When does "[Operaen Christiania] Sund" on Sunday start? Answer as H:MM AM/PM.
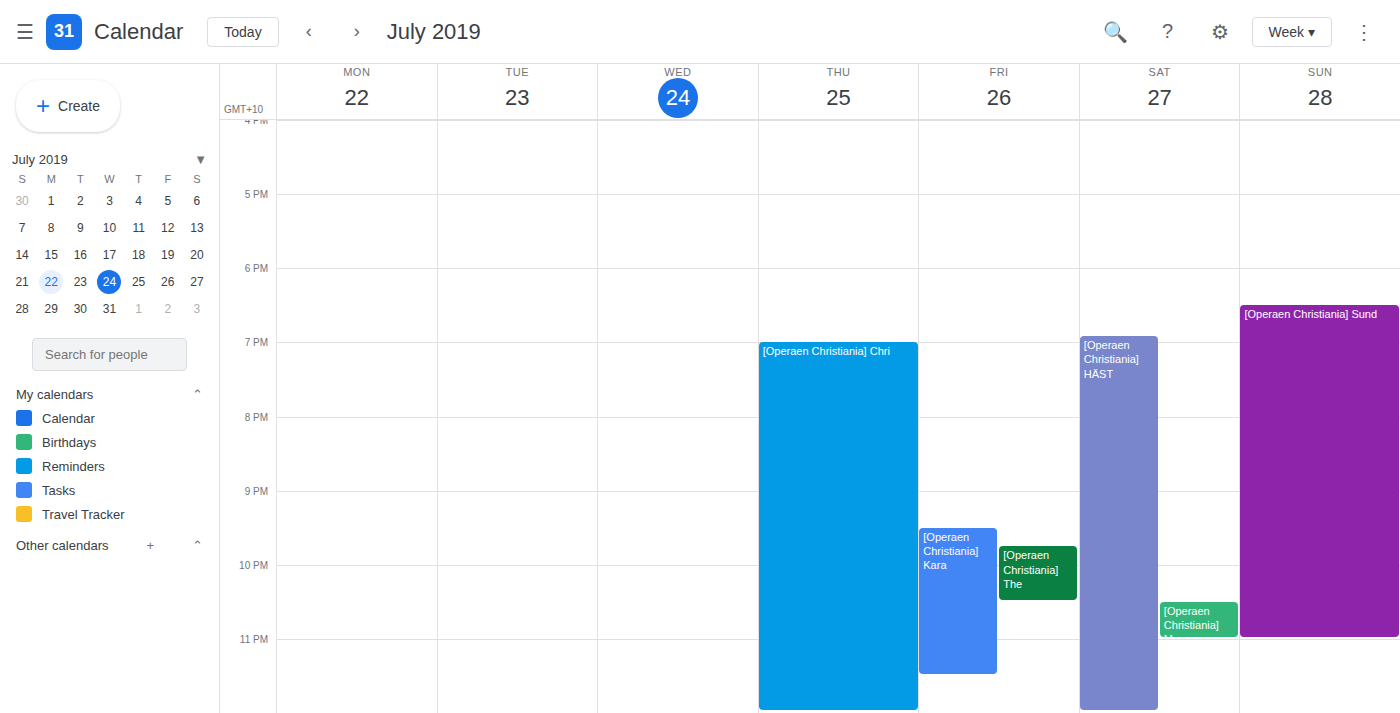
6:30 PM